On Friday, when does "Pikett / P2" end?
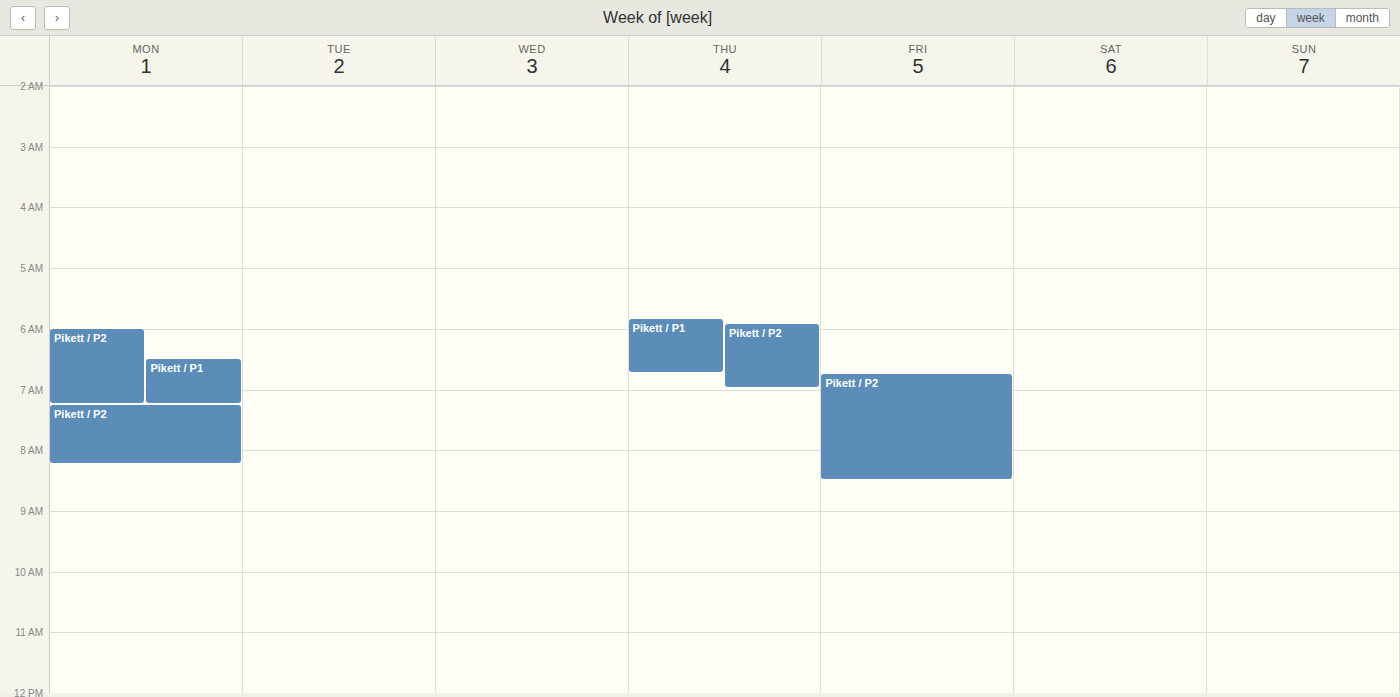
8:30 AM